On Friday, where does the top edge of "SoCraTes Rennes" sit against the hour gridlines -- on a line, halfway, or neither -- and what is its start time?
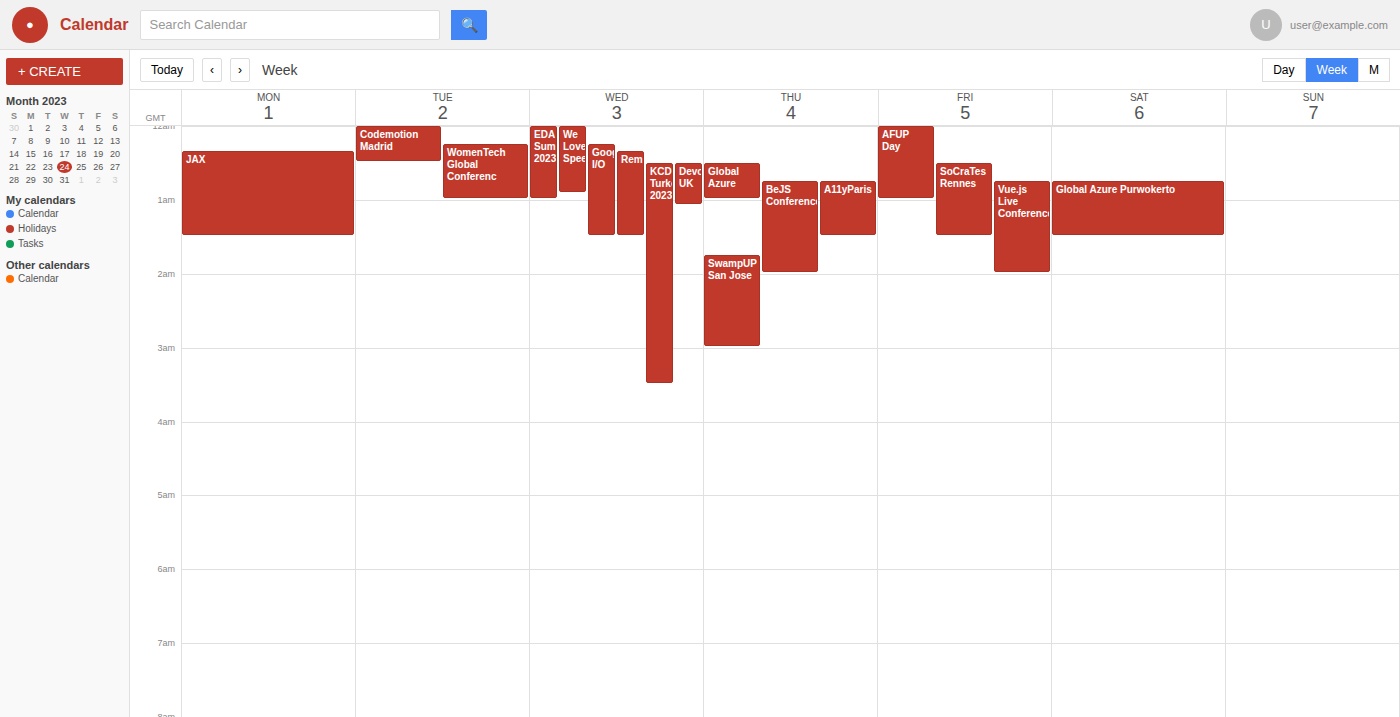
12:30 AM -- halfway between the 12 AM and 1 AM lines.